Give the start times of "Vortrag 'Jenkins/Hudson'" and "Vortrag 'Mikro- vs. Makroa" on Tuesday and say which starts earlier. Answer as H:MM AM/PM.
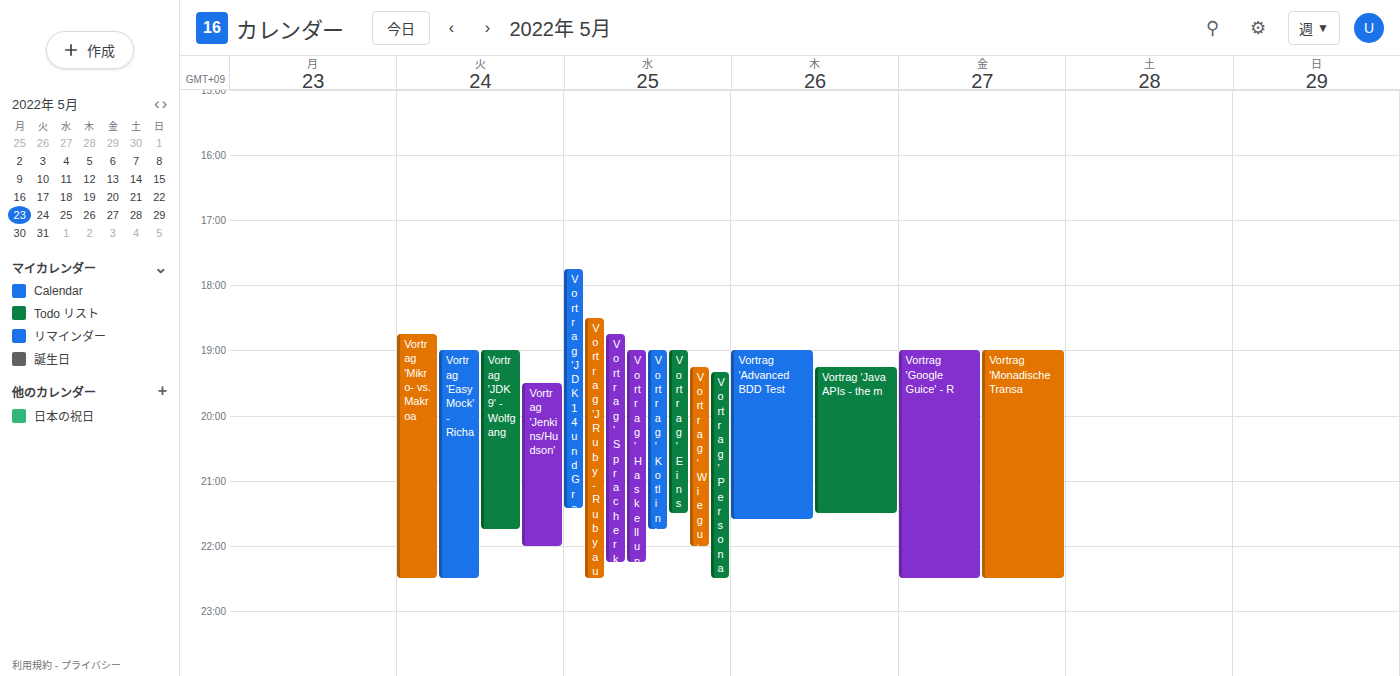
"Vortrag 'Mikro- vs. Makroa" 6:45 PM; "Vortrag 'Jenkins/Hudson'" 7:30 PM.